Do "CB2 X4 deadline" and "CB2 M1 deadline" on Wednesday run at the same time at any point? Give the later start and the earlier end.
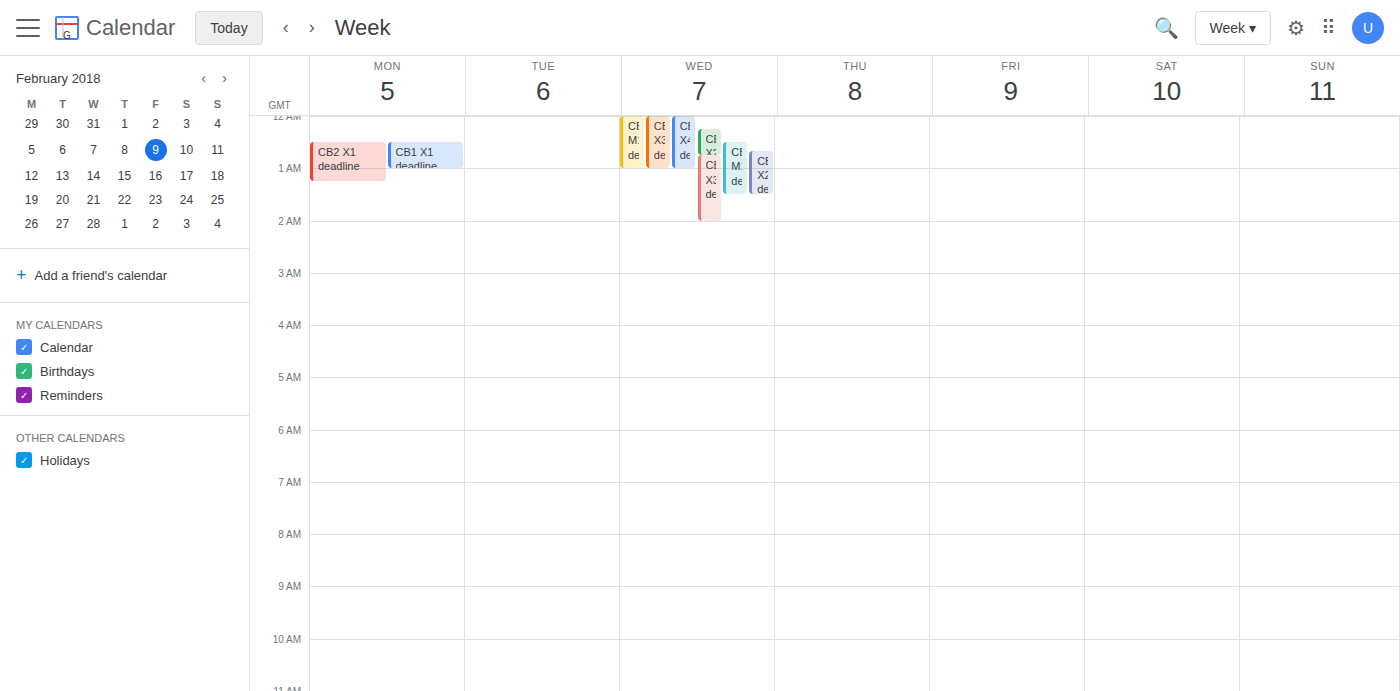
"CB2 M1 deadline" starts at 12:30 AM, before "CB2 X4 deadline" ends at 1:00 AM -- they overlap.